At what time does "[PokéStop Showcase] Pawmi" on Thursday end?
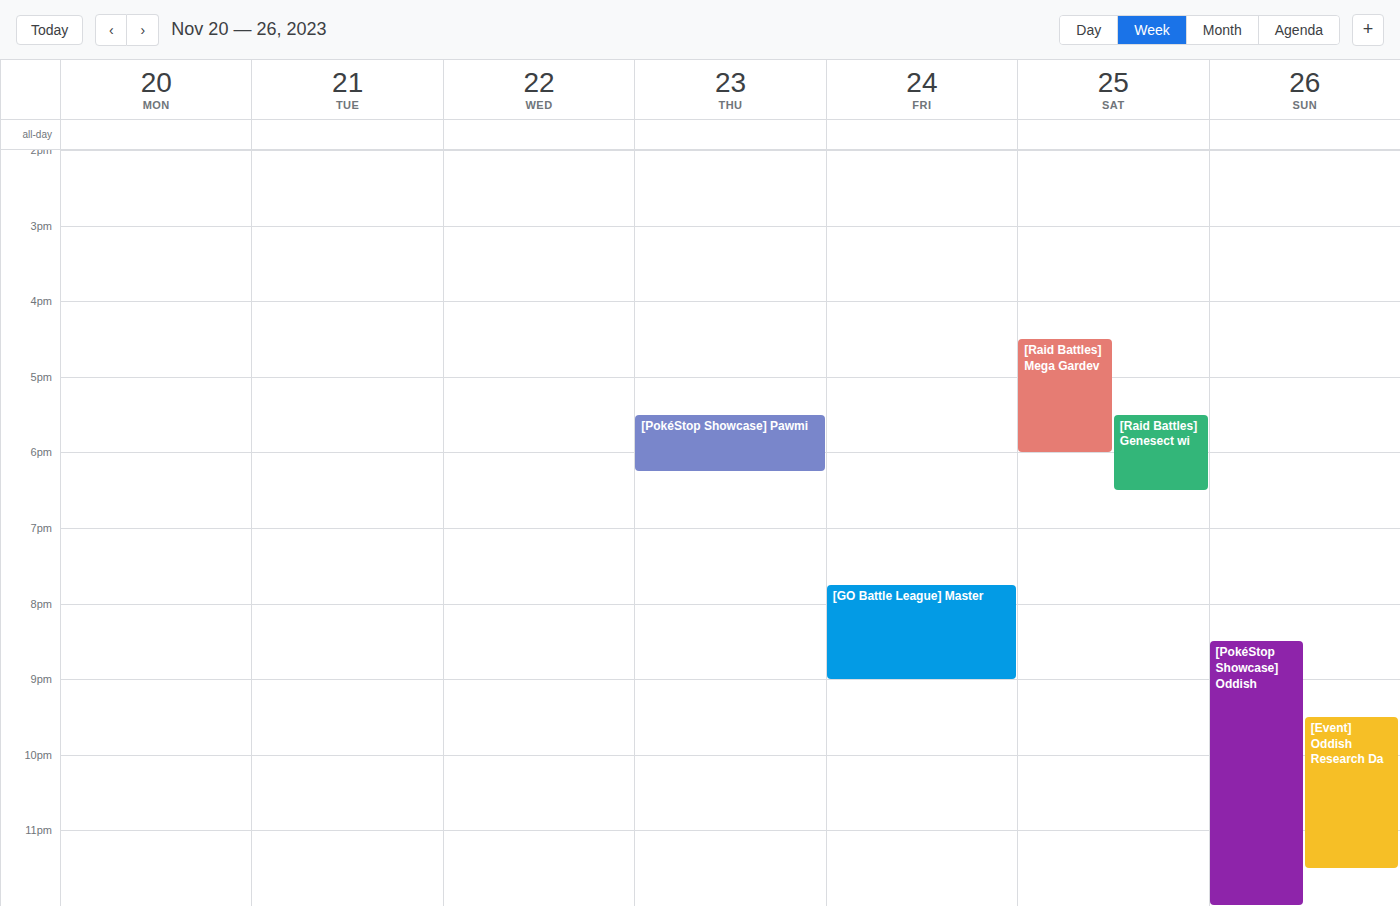
6:15 PM